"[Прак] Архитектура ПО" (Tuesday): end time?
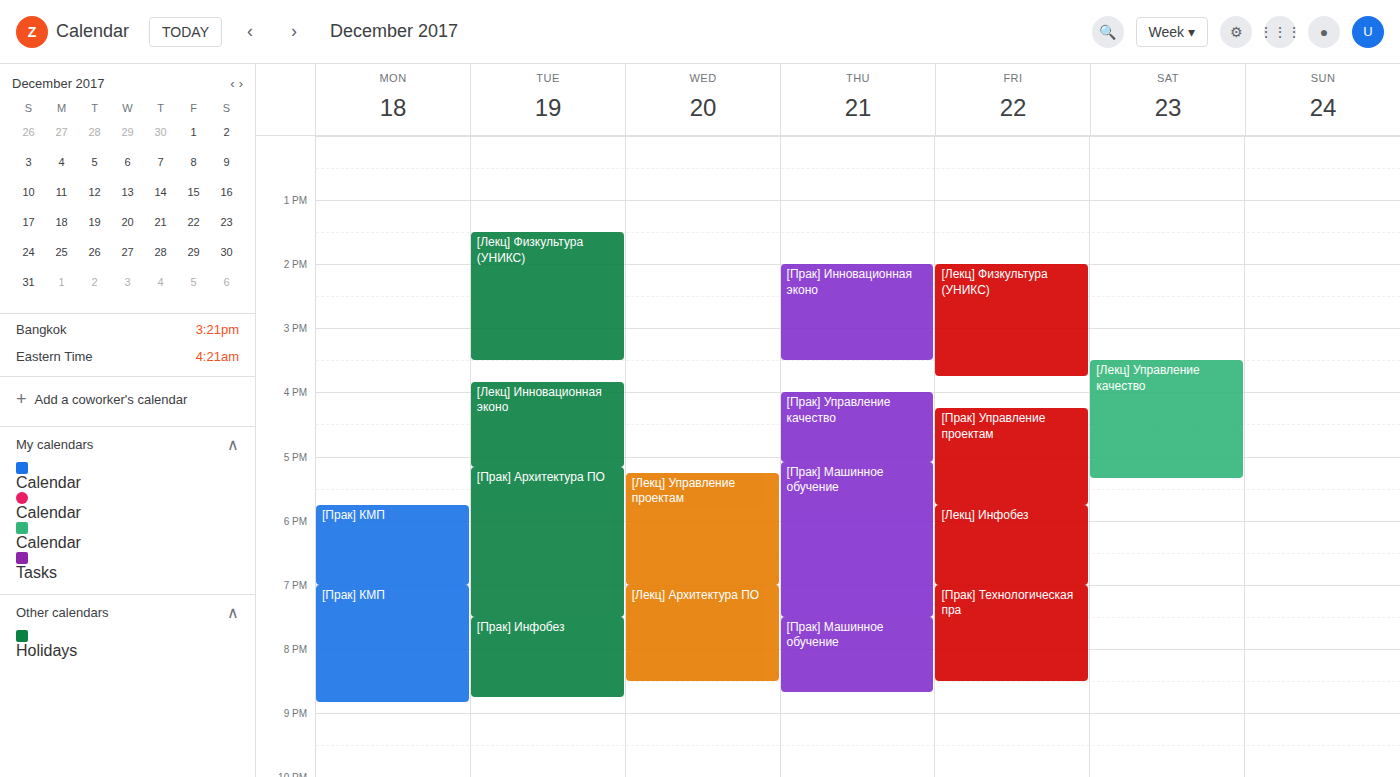
19:30